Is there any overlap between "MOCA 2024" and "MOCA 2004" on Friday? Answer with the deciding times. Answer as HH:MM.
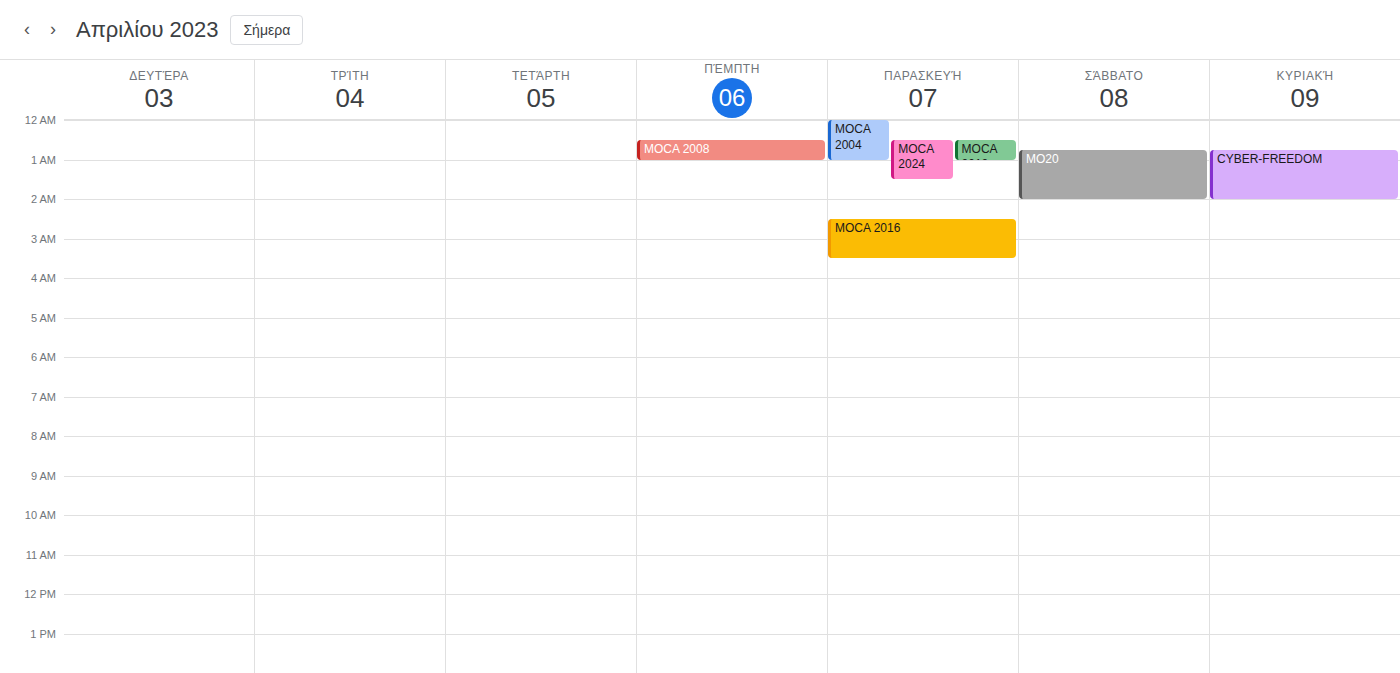
"MOCA 2024" starts at 00:30, before "MOCA 2004" ends at 01:00 -- they overlap.